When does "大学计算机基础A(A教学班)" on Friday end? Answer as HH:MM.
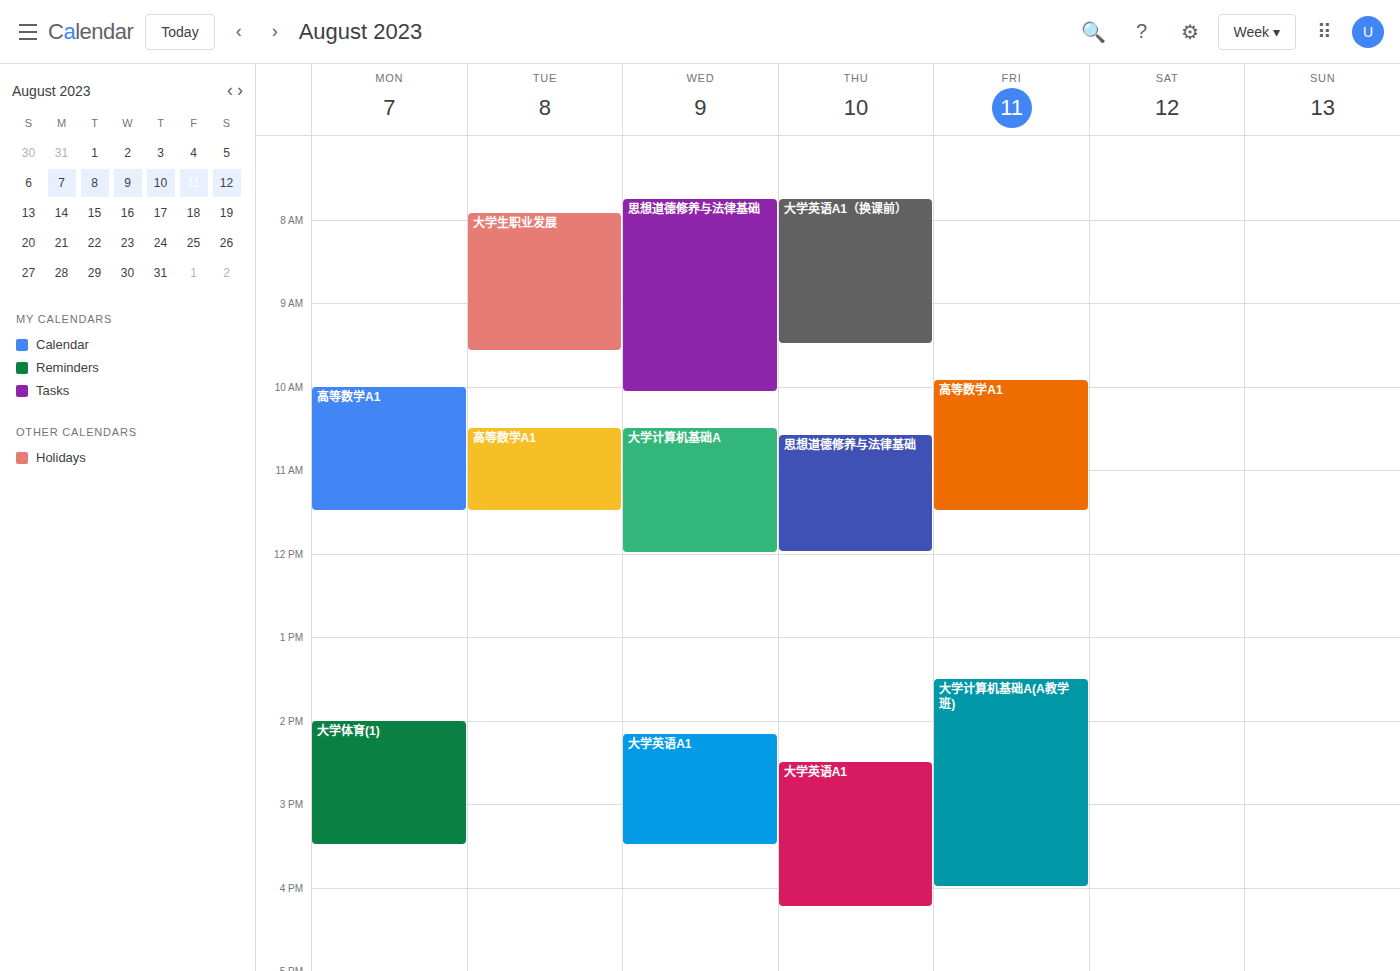
16:00